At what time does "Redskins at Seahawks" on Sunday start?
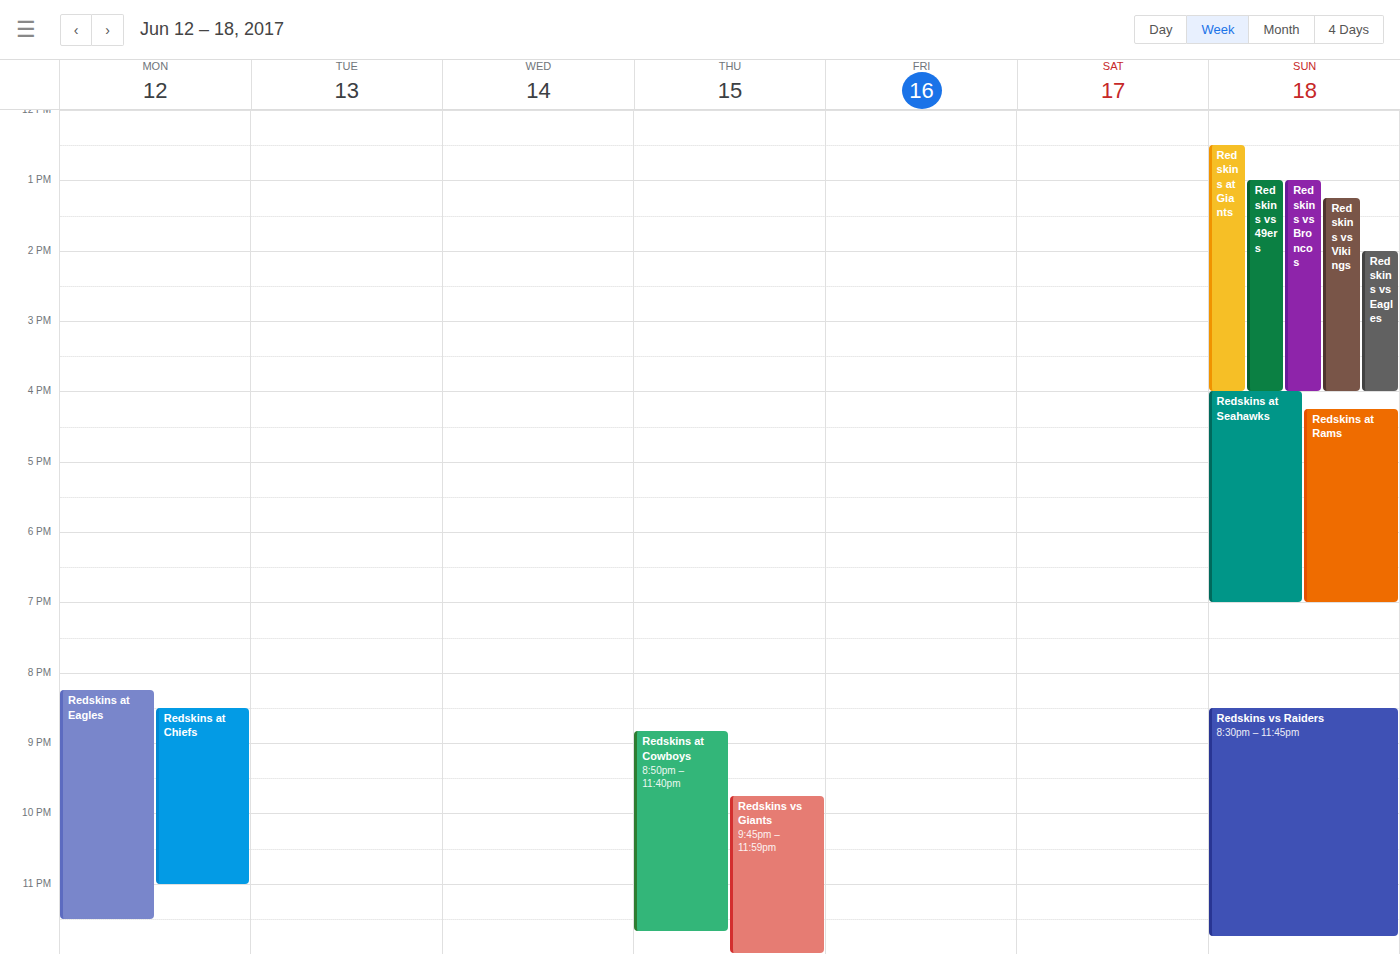
4:00 PM